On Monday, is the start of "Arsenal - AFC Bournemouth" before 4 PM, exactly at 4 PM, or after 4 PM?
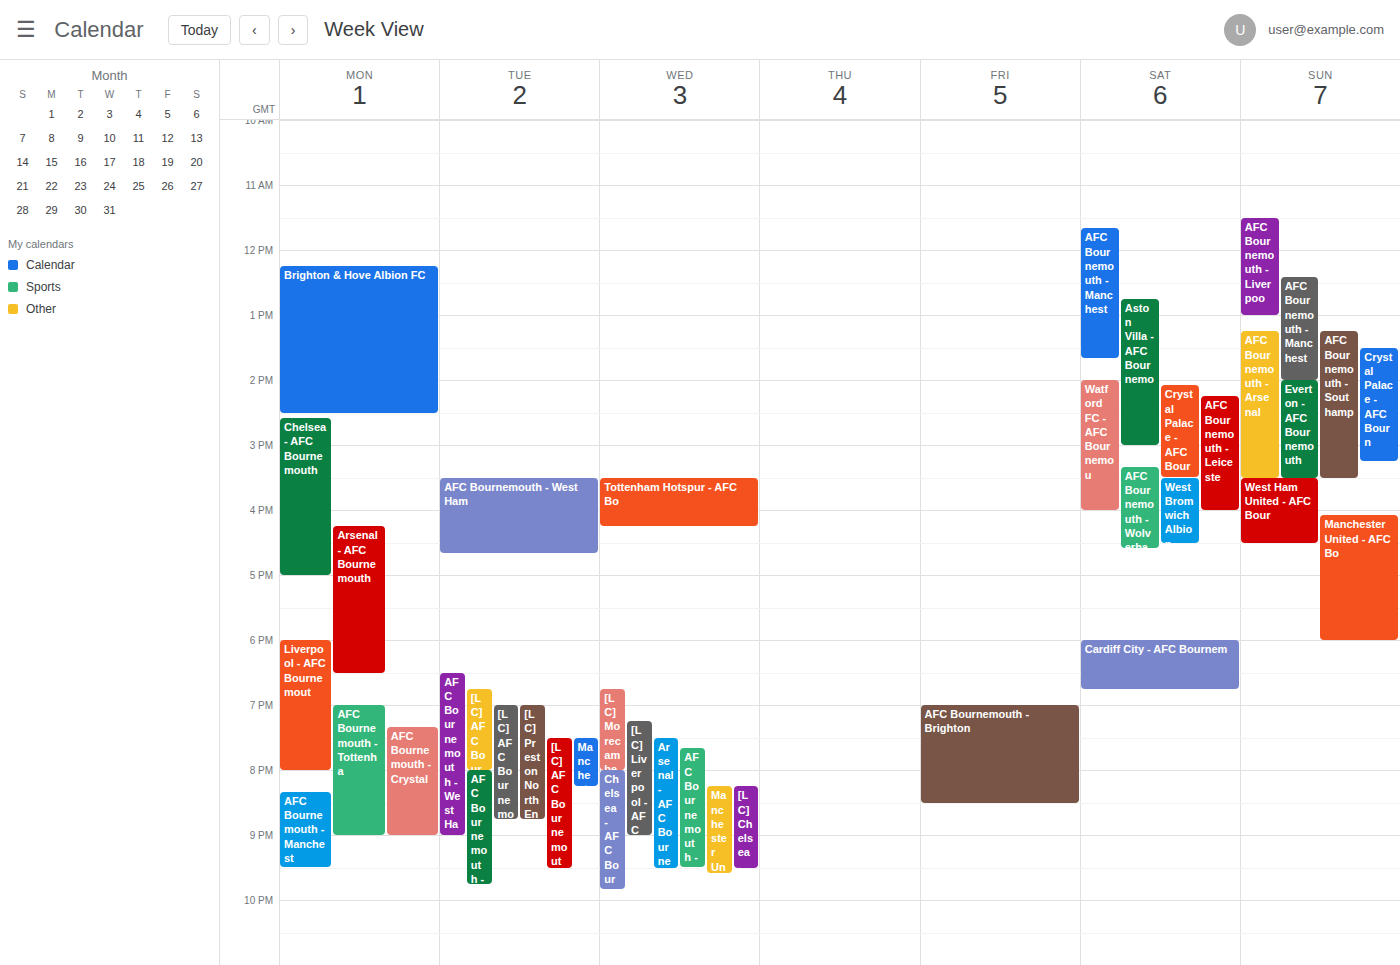
4:15 PM -- after 4 PM, 15 minutes below the 4 PM line.